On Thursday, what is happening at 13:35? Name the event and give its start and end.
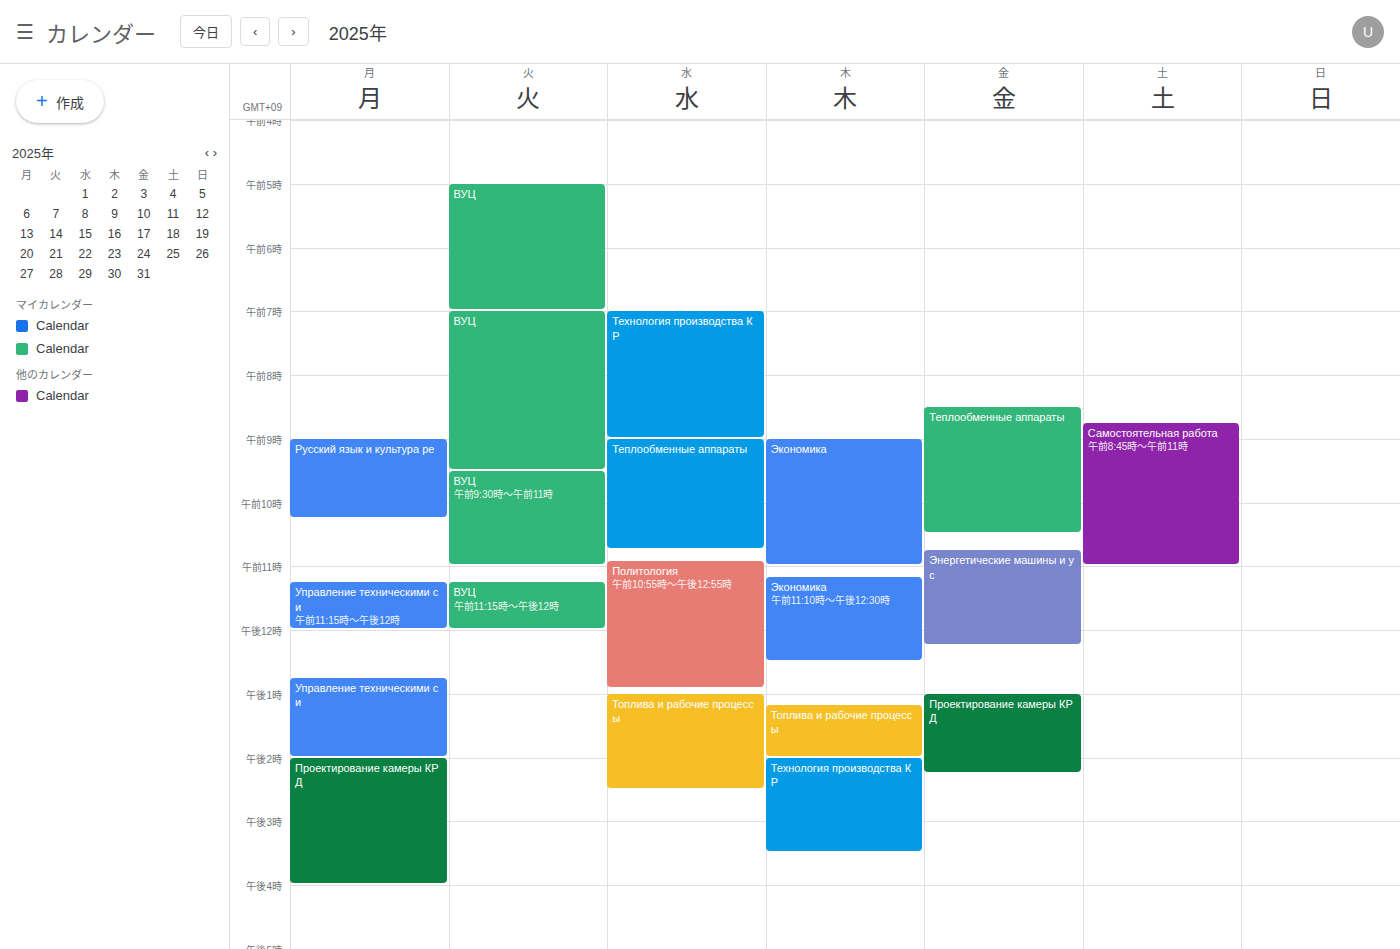
"Топлива и рабочие процессы", 13:10 to 14:00